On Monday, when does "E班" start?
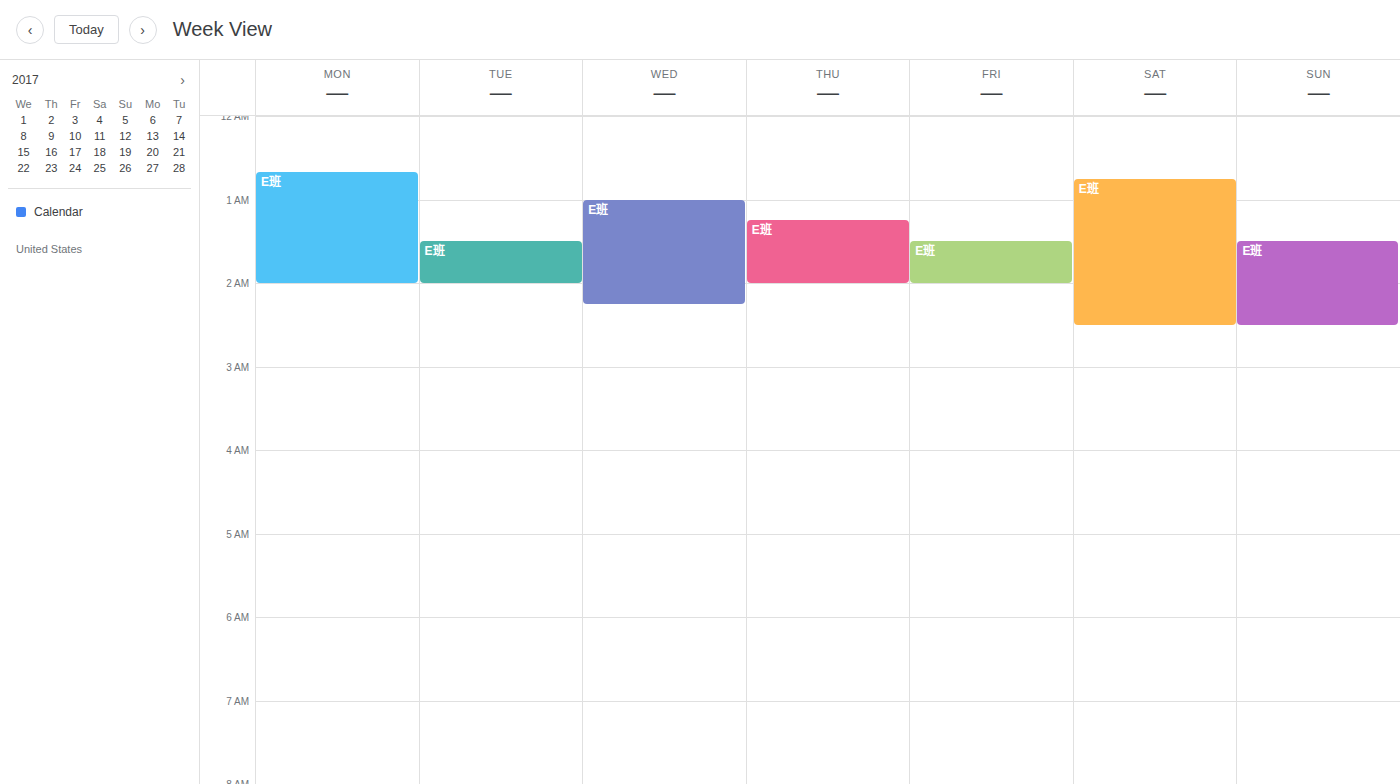
12:40 AM